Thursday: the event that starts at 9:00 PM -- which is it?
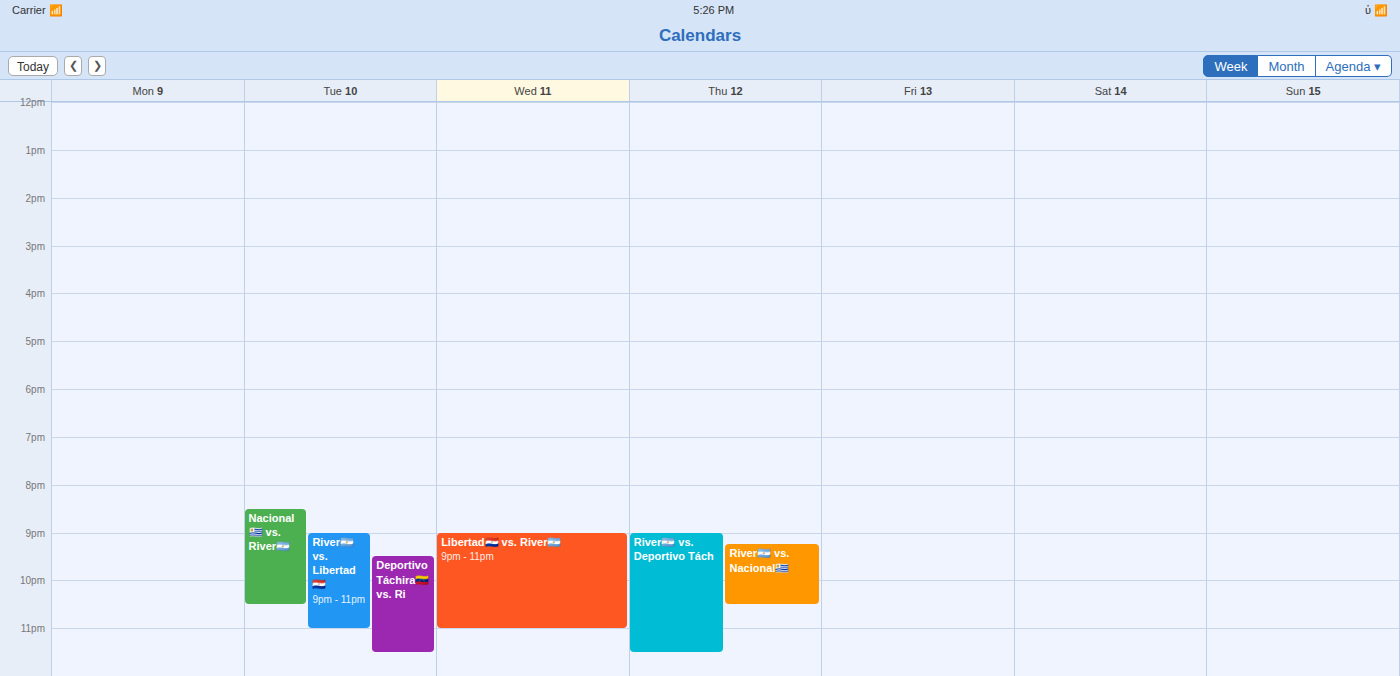
"River🇦🇷 vs. Deportivo Tách"